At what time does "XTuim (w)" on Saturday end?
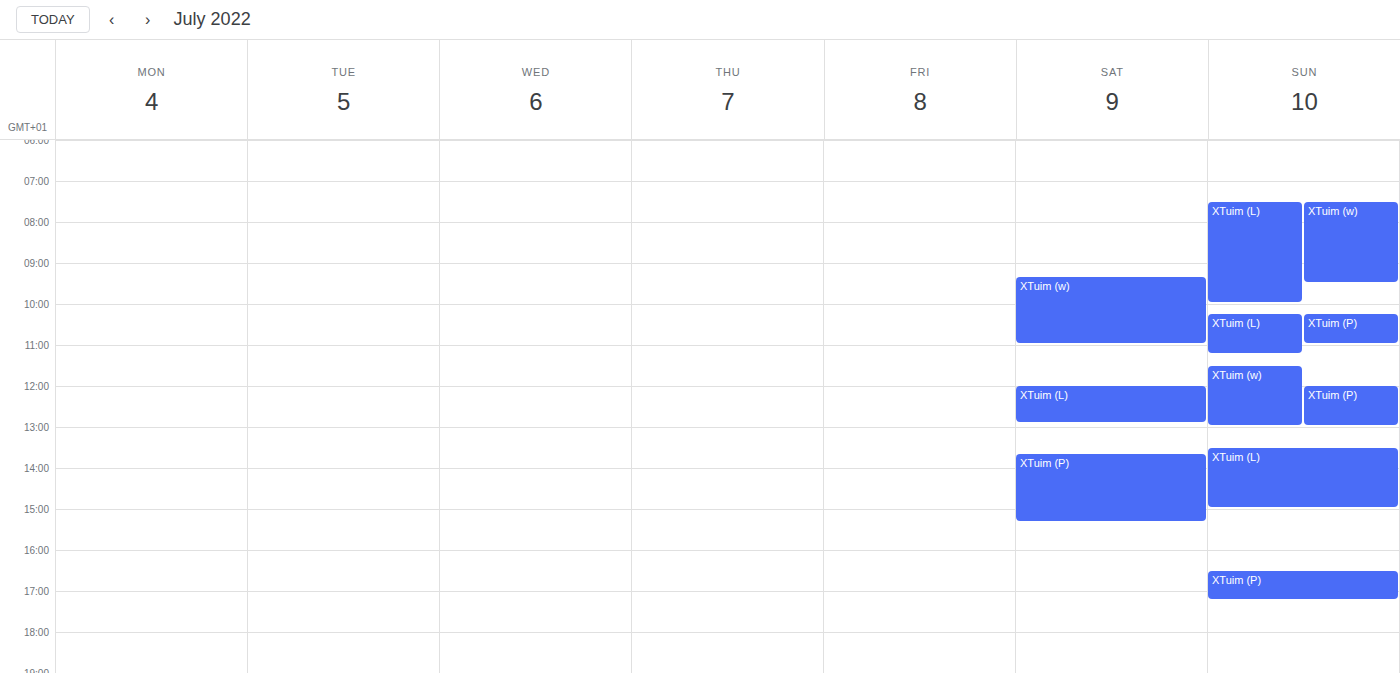
11:00